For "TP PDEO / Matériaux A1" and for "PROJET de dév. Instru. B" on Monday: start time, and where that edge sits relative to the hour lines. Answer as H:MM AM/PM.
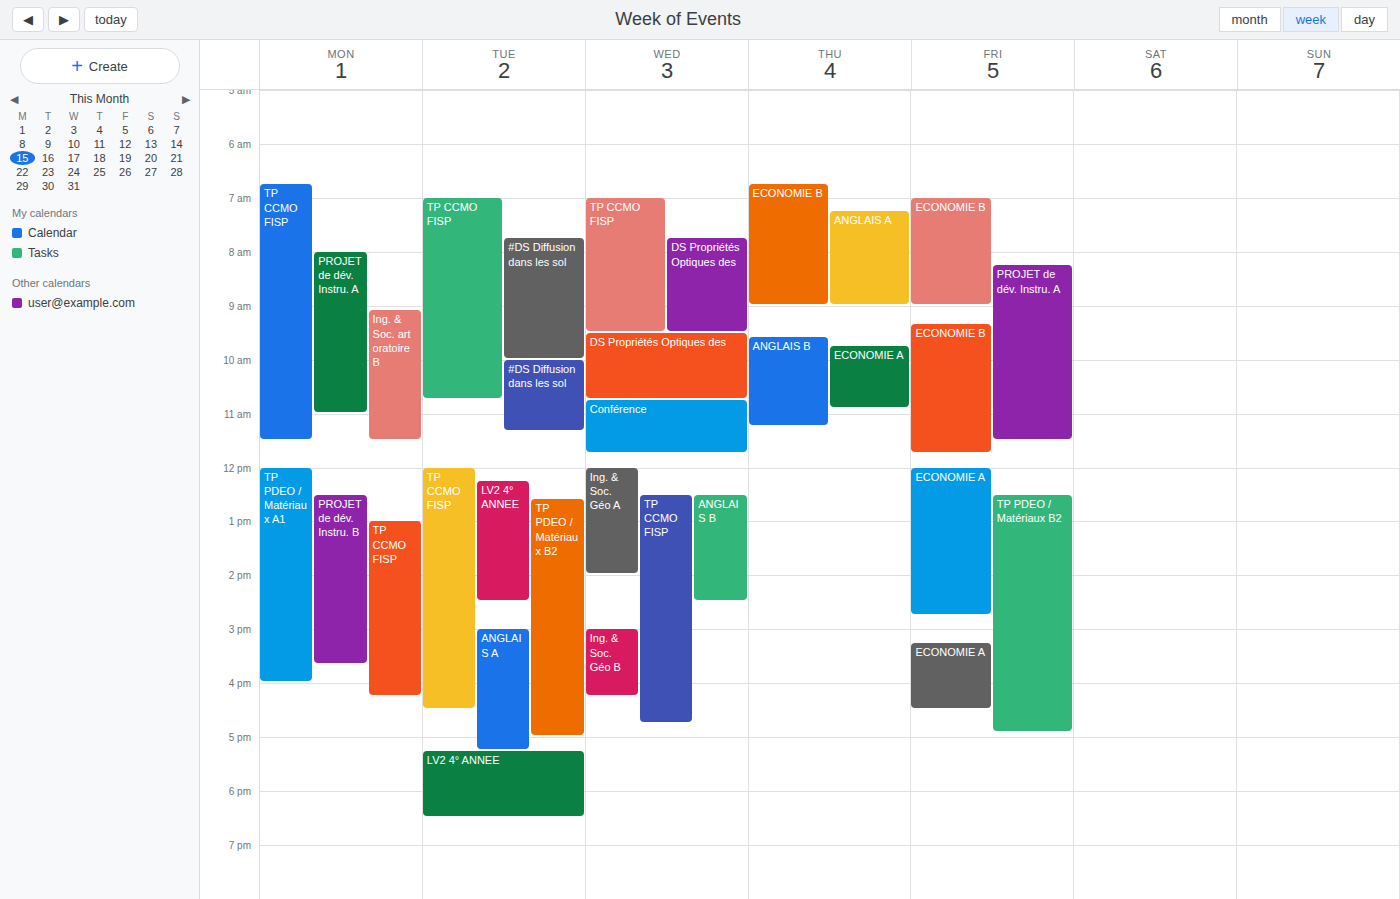
"TP PDEO / Matériaux A1": 12:00 PM, exactly on the 12 PM line. "PROJET de dév. Instru. B": 12:30 PM, halfway between the 12 PM and 1 PM lines.